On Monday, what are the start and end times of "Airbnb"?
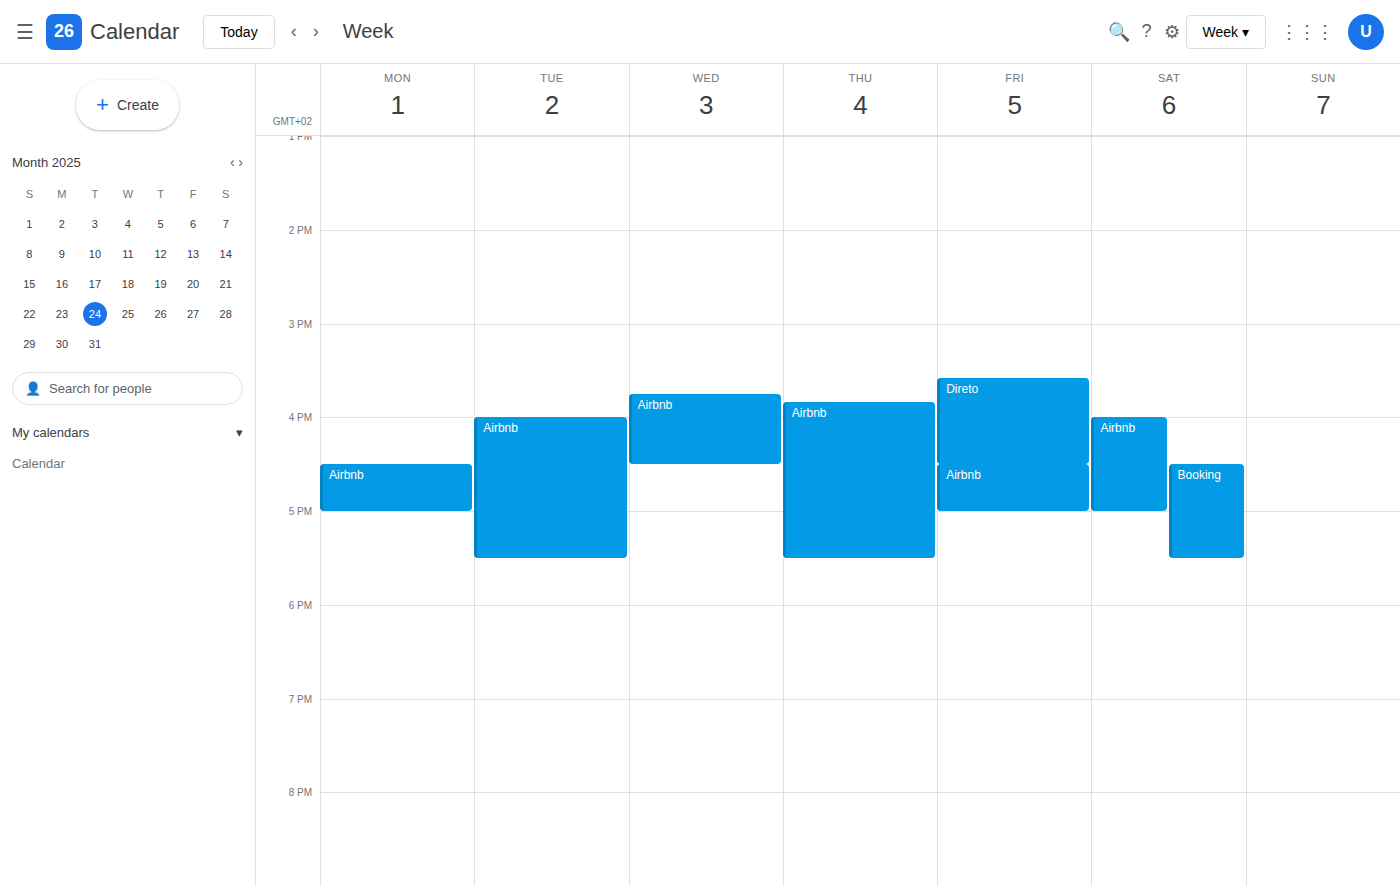
4:30 PM to 5:00 PM